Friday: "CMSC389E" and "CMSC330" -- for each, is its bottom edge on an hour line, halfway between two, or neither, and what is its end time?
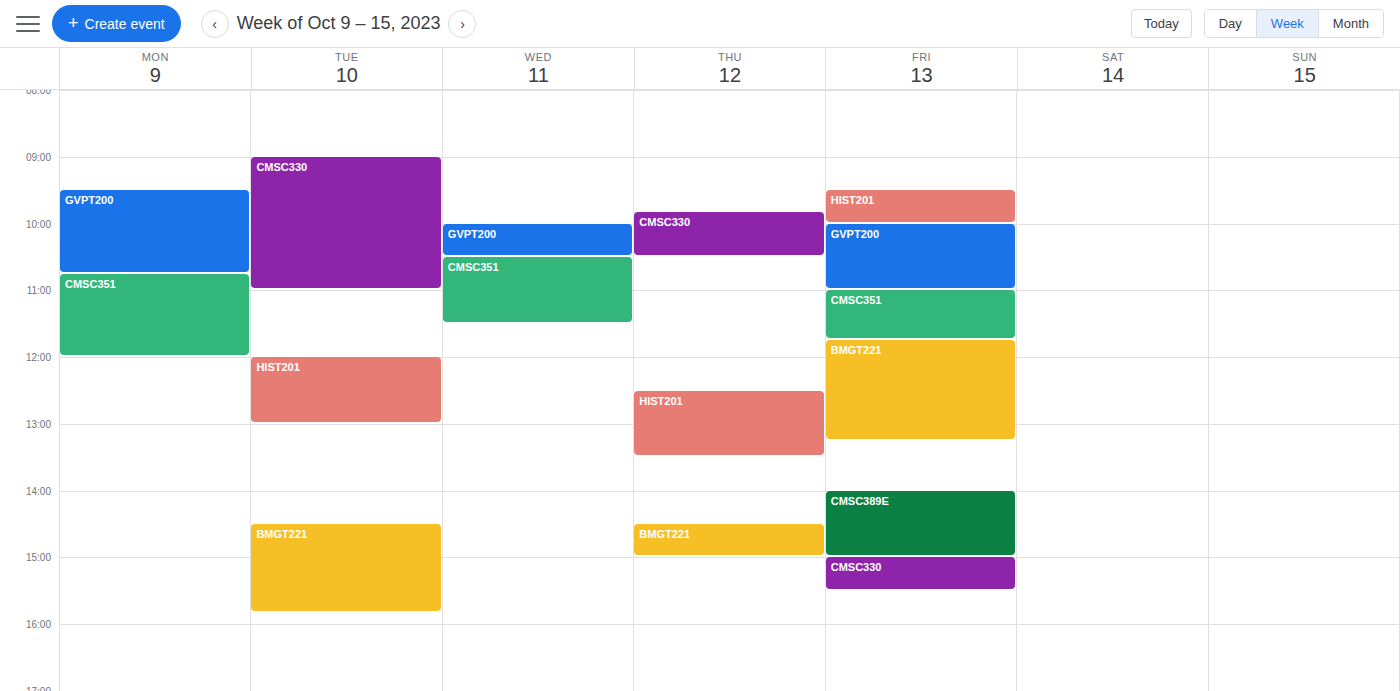
"CMSC389E": 15:00, exactly on the 15:00 line. "CMSC330": 15:30, halfway between the 15:00 and 16:00 lines.